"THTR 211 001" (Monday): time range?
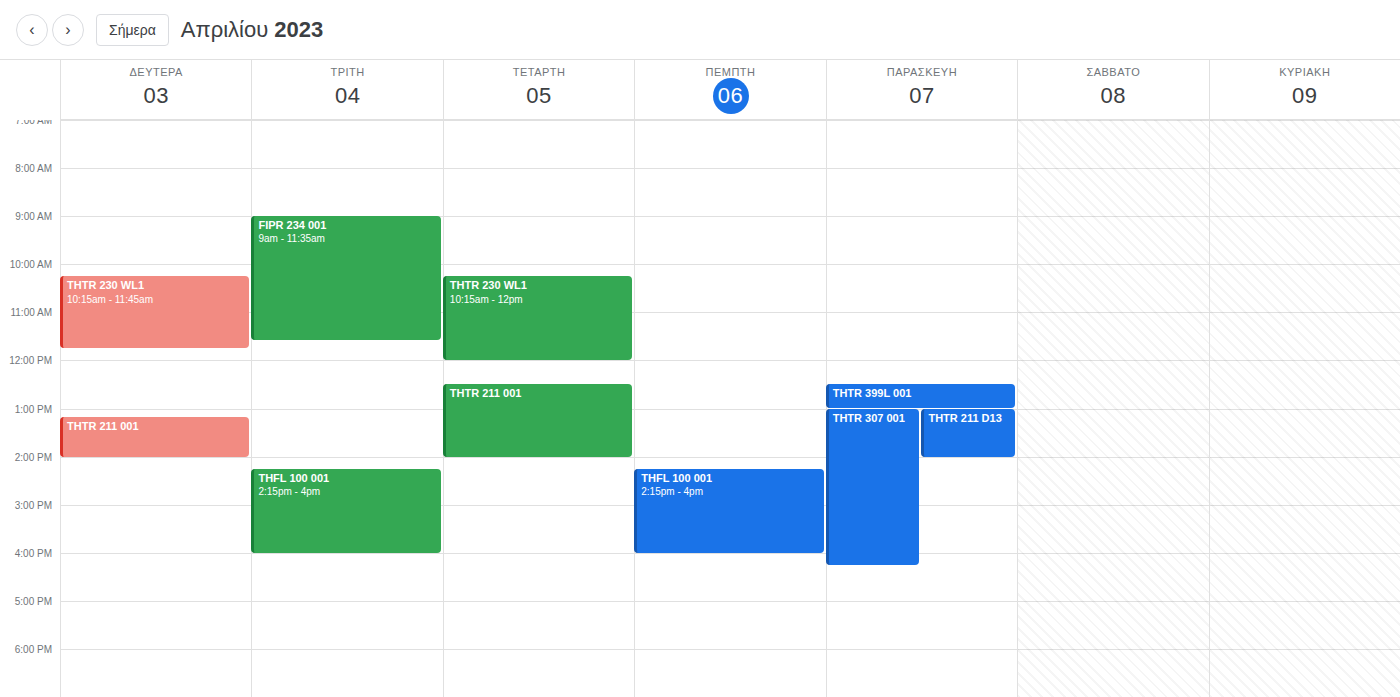
1:10 PM to 2:00 PM